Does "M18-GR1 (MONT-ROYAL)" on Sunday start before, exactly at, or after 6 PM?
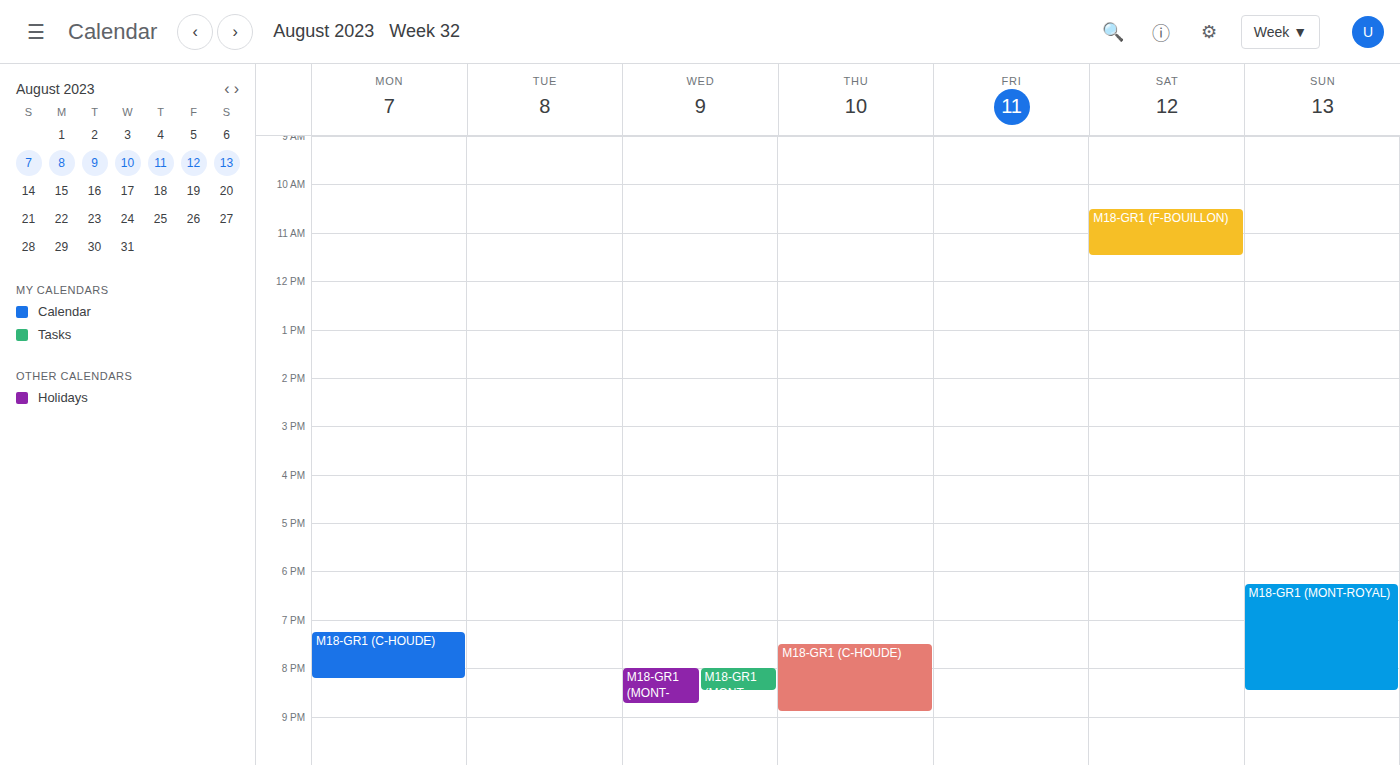
6:15 PM -- after 6 PM, 15 minutes below the 6 PM line.